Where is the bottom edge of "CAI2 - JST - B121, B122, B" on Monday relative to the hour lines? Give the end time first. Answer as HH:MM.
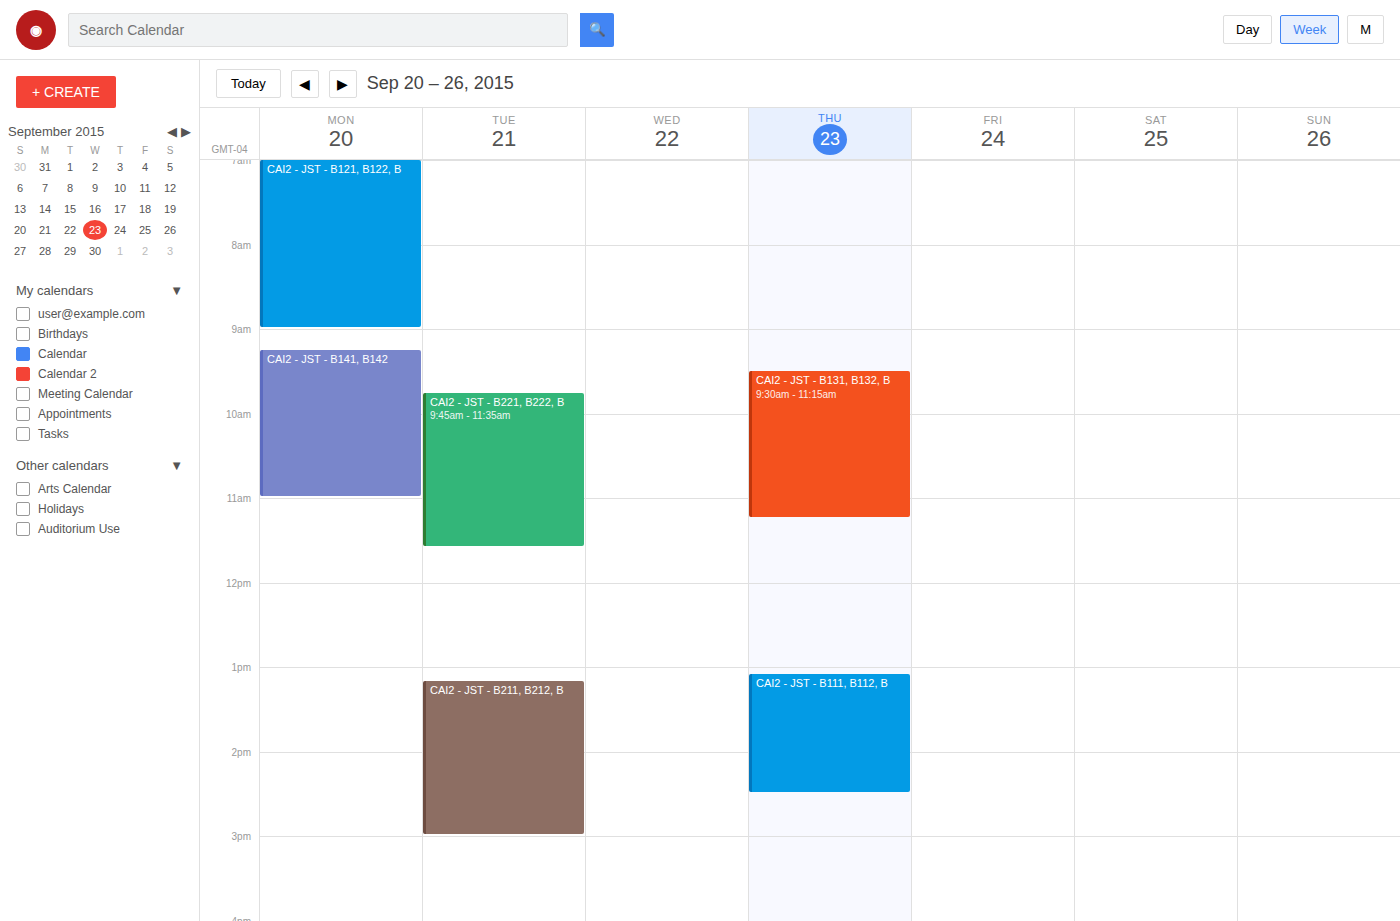
09:00 -- exactly on the 09:00 line.